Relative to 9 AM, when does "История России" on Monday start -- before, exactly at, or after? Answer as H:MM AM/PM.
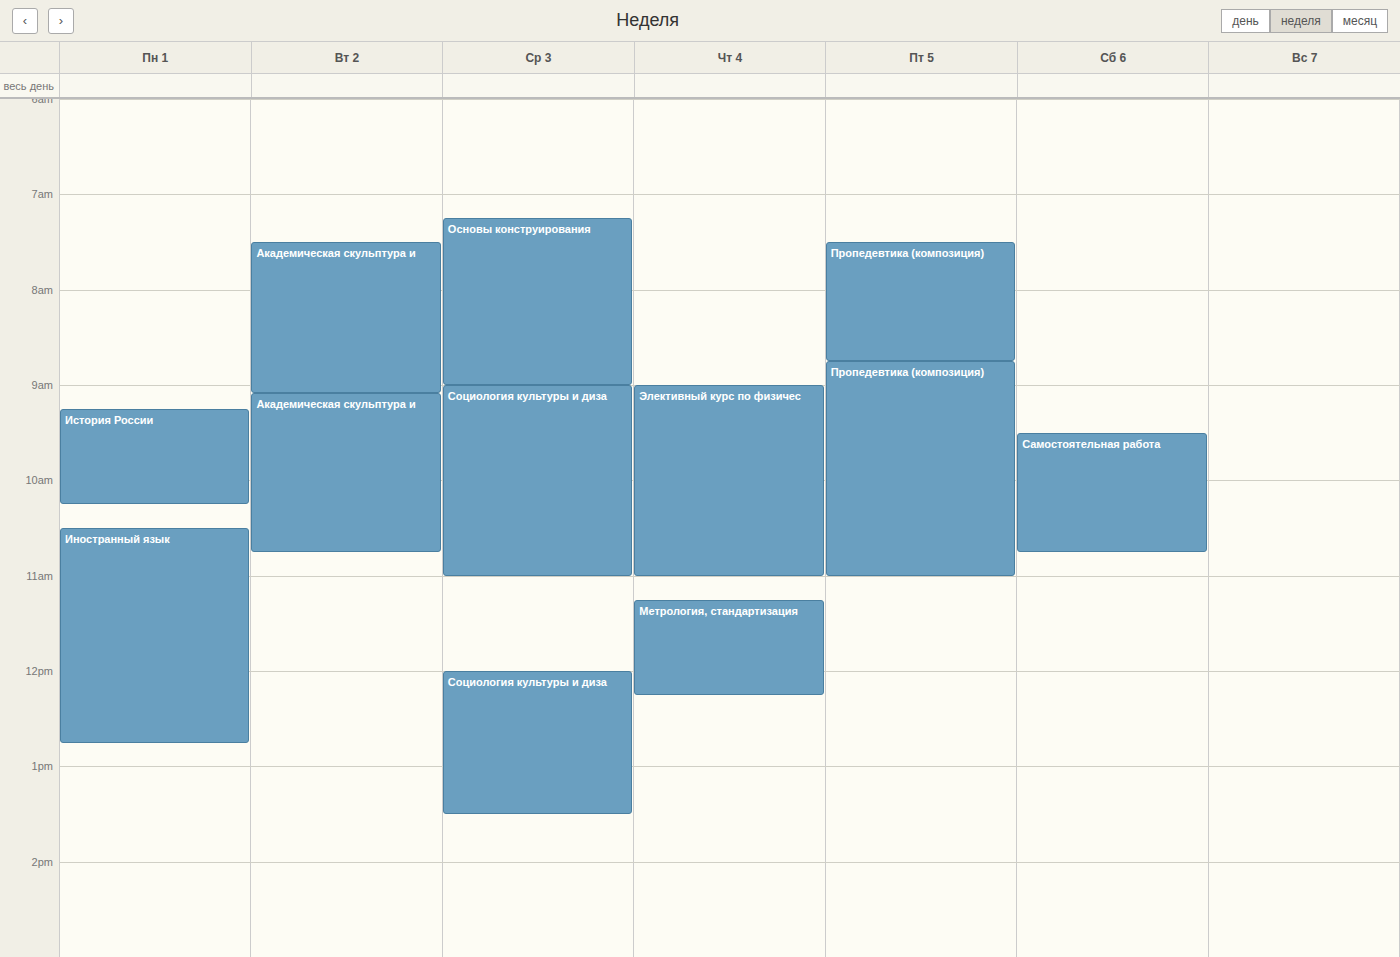
9:15 AM -- after 9 AM, 15 minutes below the 9 AM line.